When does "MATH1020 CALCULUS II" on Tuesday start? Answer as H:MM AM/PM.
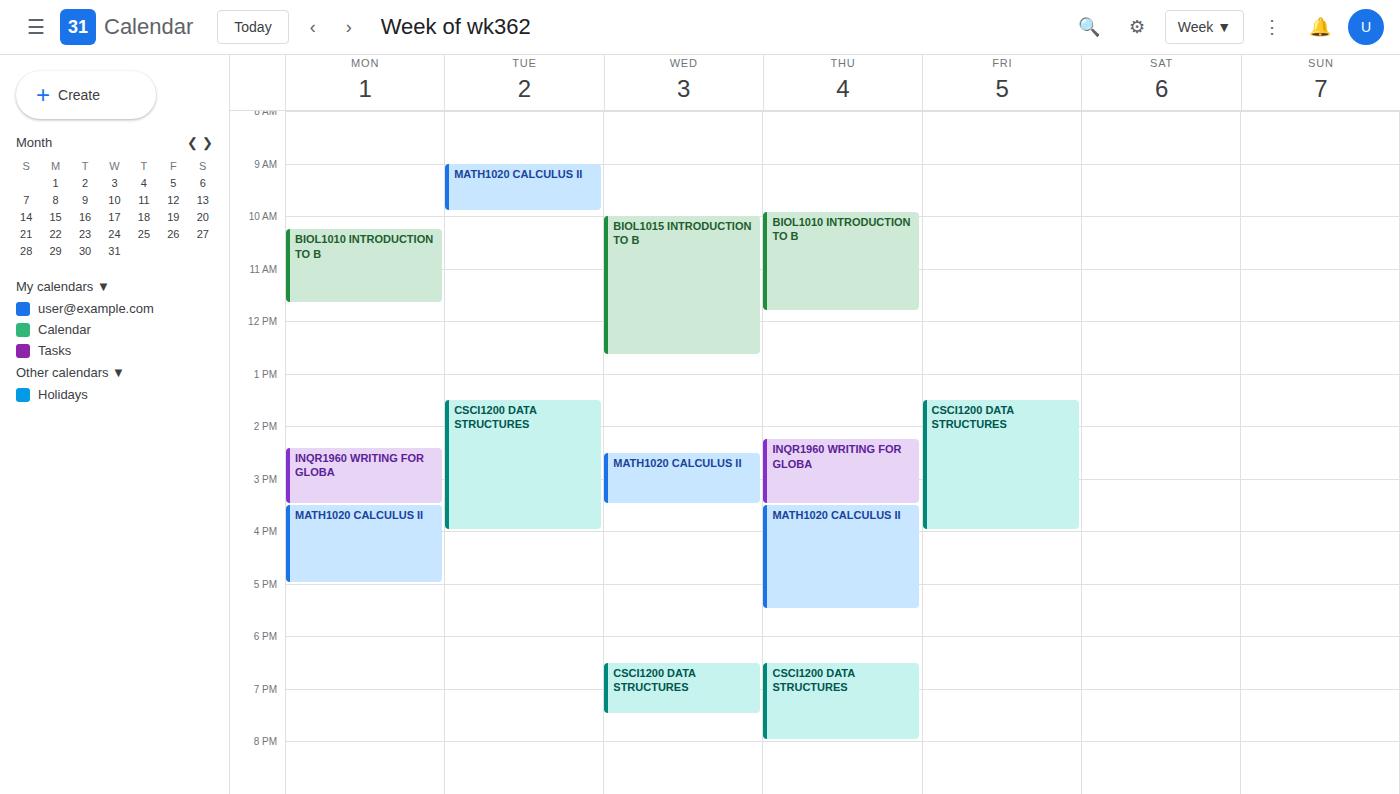
9:00 AM